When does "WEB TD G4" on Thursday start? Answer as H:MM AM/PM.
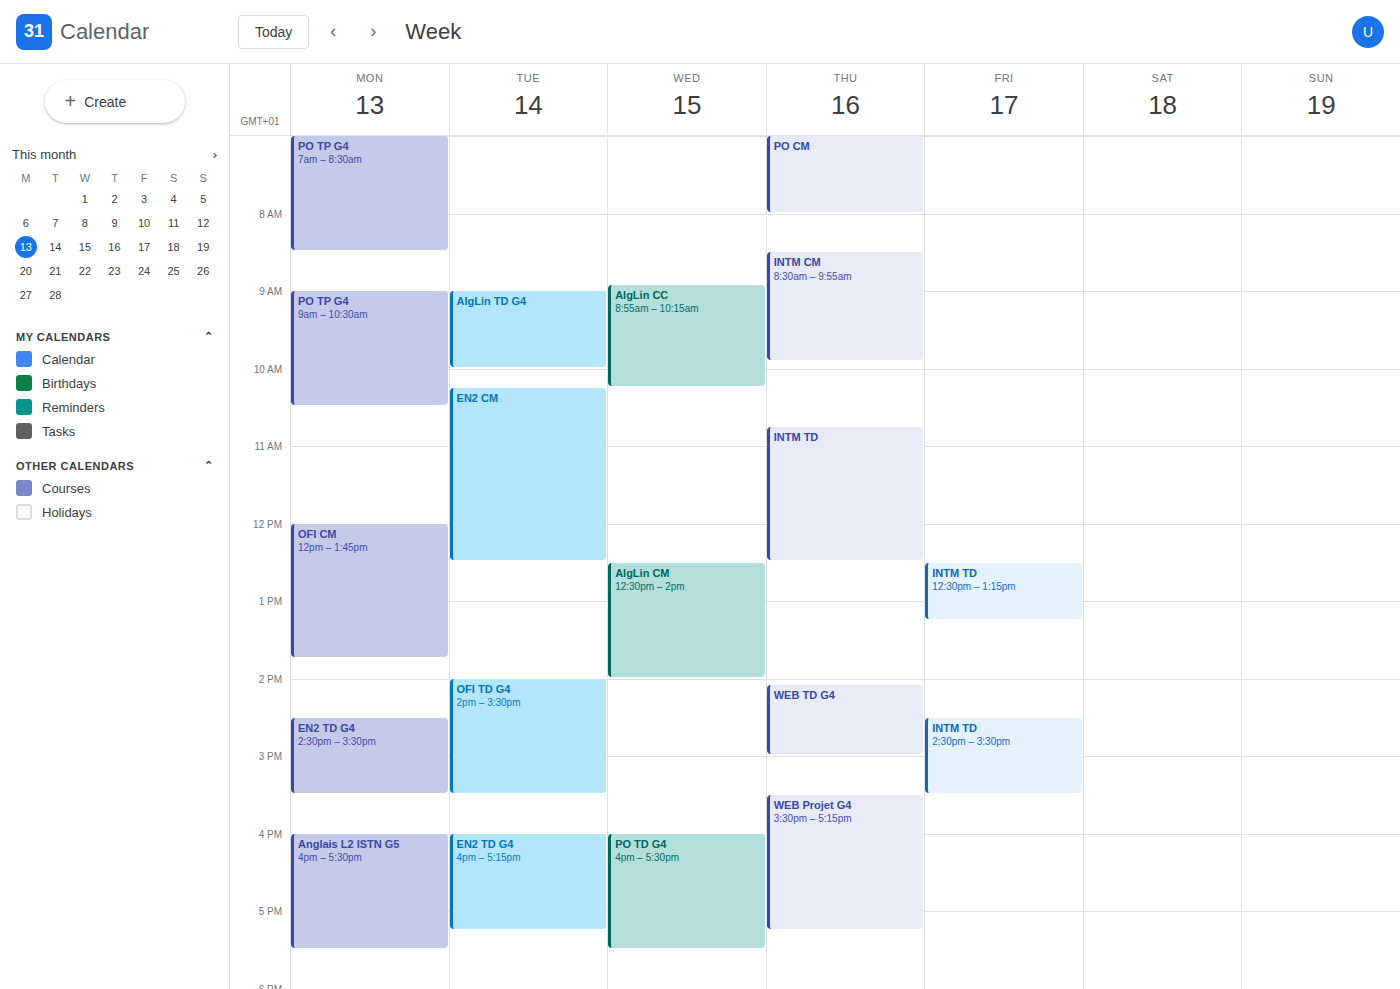
2:05 PM